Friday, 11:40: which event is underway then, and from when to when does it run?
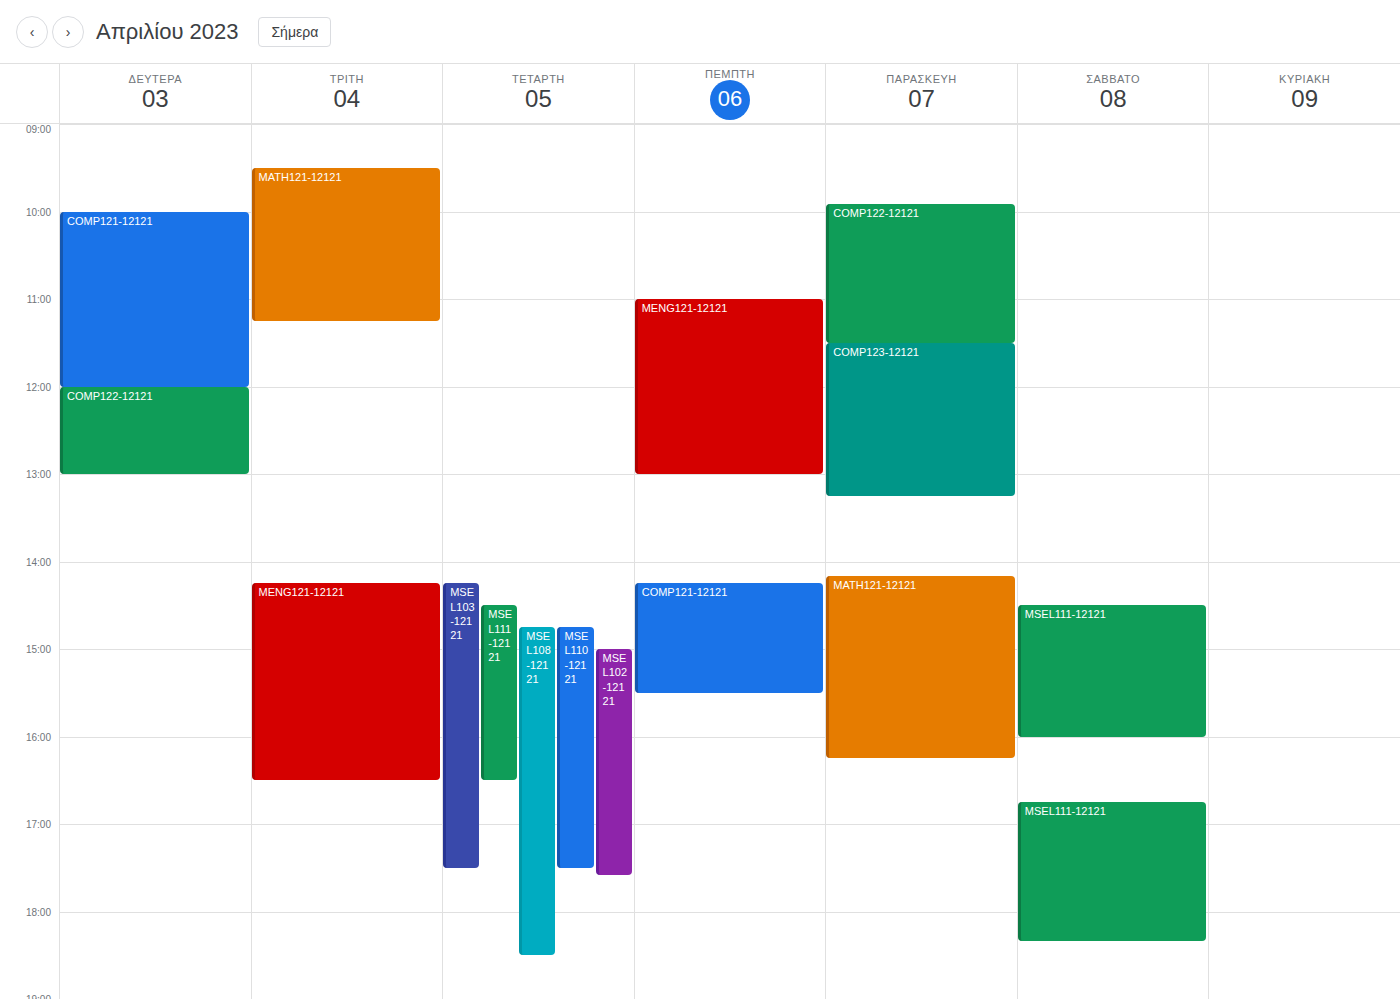
"COMP123-12121", 11:30 to 13:15